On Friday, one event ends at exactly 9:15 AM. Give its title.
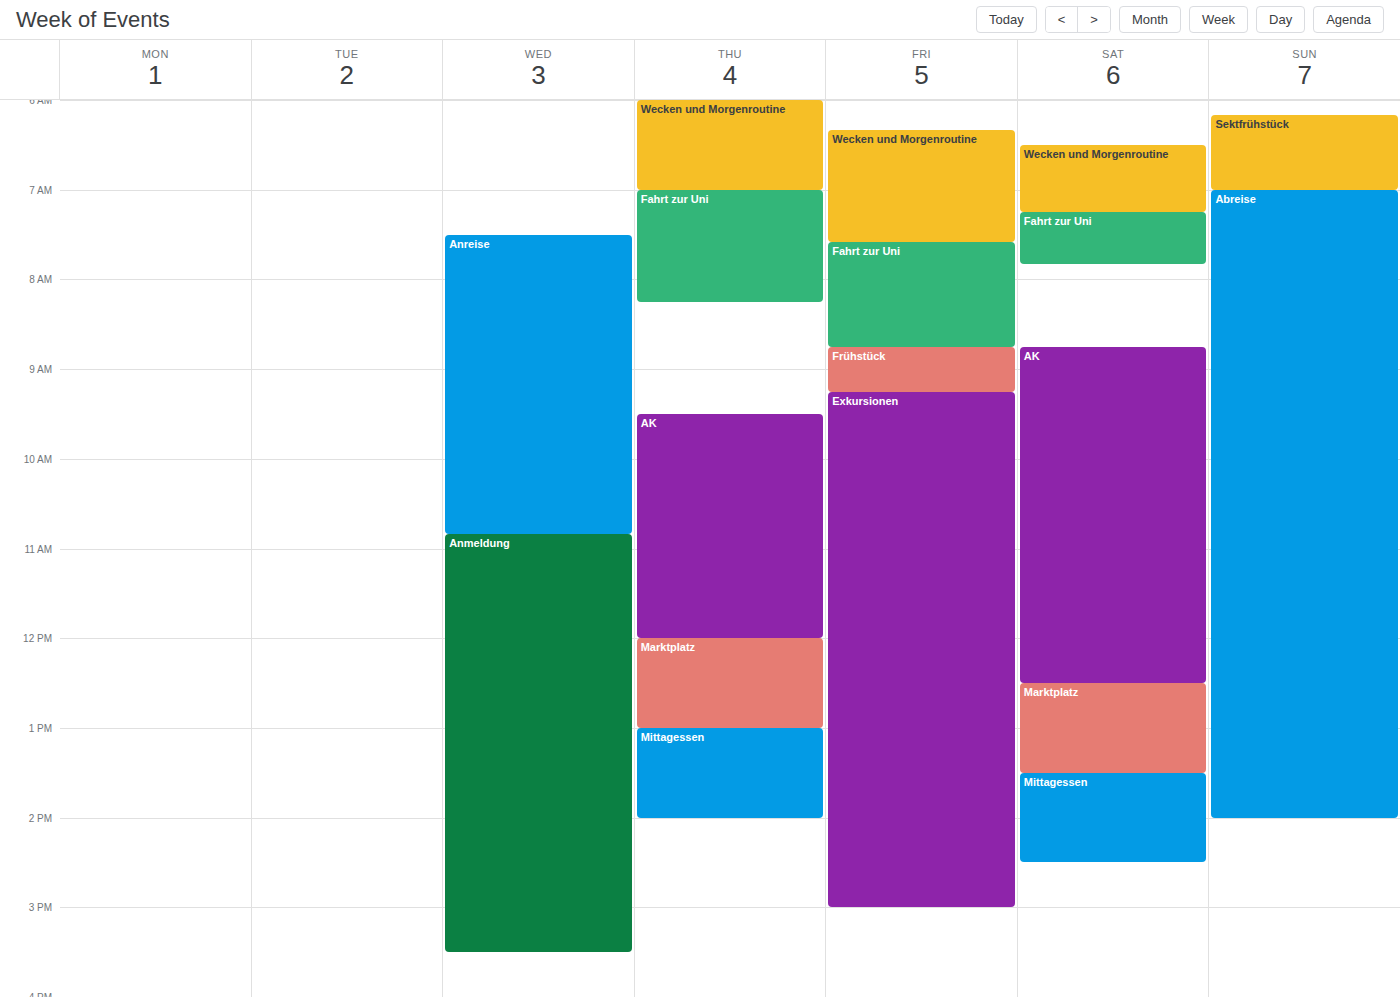
"Frühstück"